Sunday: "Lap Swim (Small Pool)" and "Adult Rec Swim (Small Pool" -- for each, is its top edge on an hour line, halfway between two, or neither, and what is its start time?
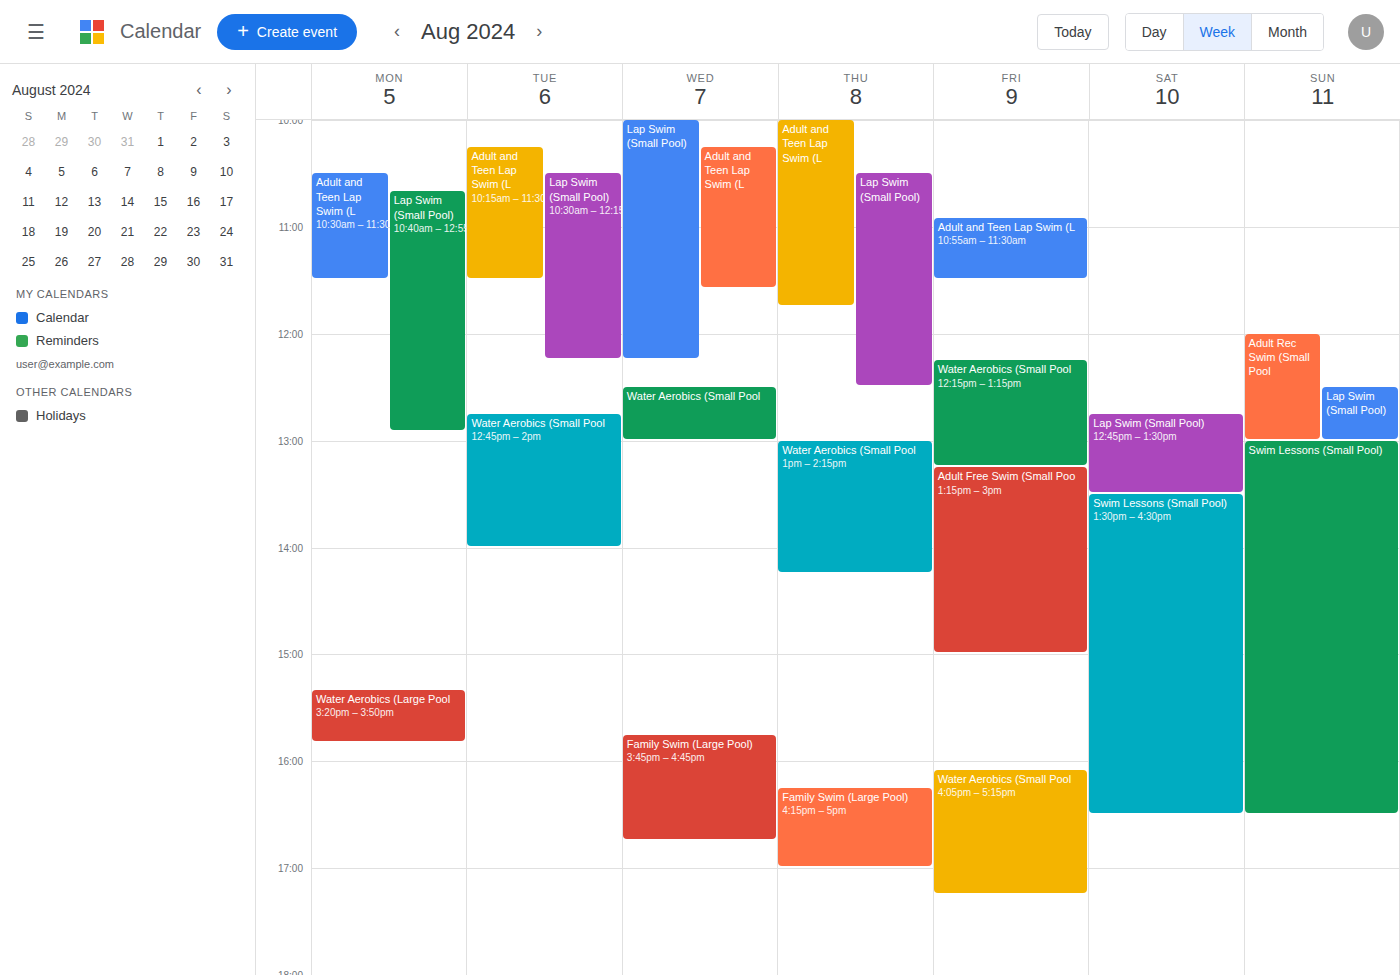
"Lap Swim (Small Pool)": 12:30 PM, halfway between the 12 PM and 1 PM lines. "Adult Rec Swim (Small Pool": 12:00 PM, exactly on the 12 PM line.